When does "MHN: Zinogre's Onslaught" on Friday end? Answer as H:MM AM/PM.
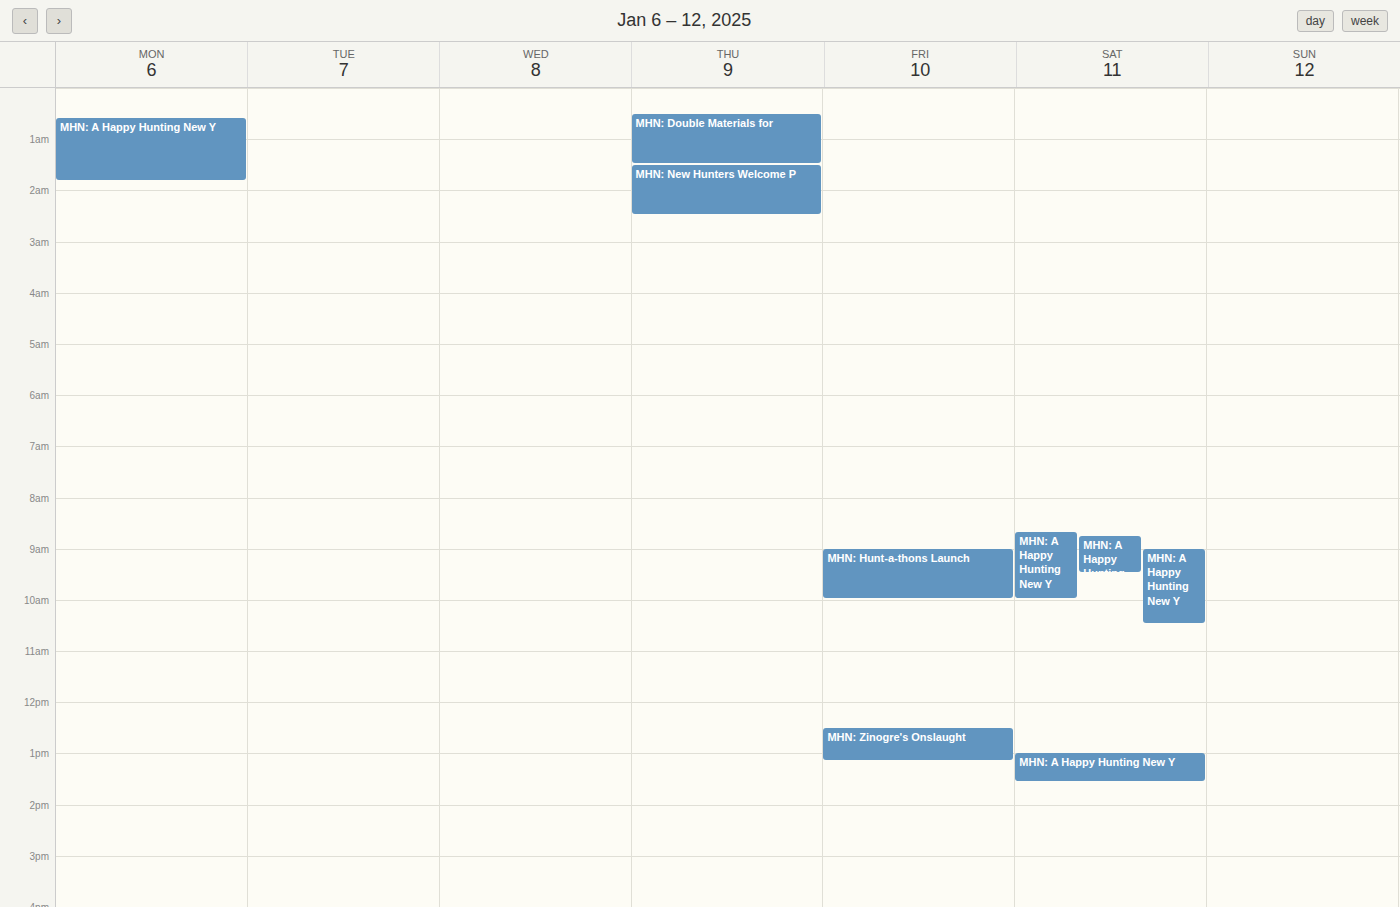
1:10 PM